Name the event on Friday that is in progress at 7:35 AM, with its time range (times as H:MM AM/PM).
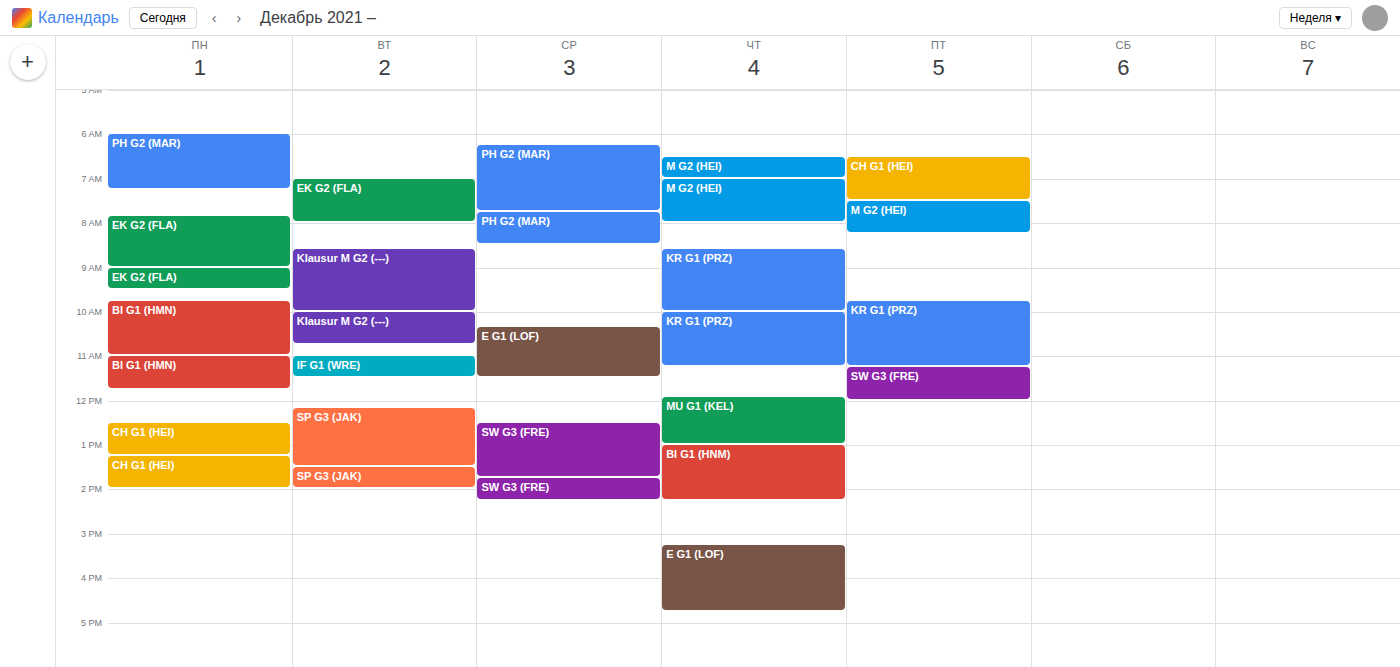
"M G2 (HEI)", 7:30 AM to 8:15 AM